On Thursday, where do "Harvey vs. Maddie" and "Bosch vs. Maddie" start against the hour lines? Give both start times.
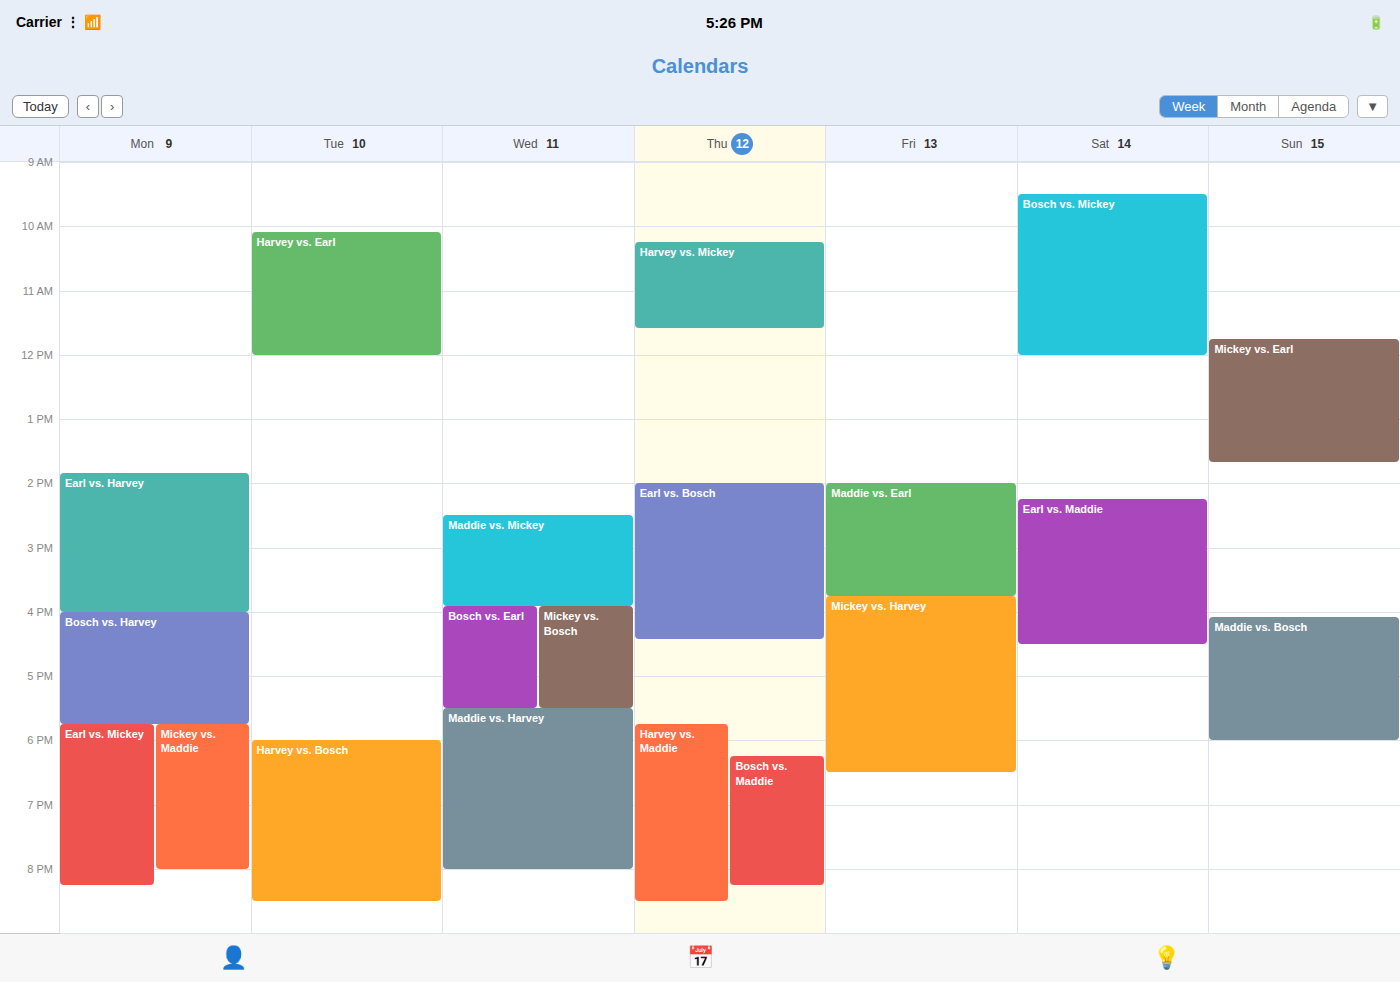
"Harvey vs. Maddie": 5:45 PM, neither: three quarters of the way from the 5 PM line to the 6 PM line. "Bosch vs. Maddie": 6:15 PM, neither: a quarter of the way from the 6 PM line to the 7 PM line.